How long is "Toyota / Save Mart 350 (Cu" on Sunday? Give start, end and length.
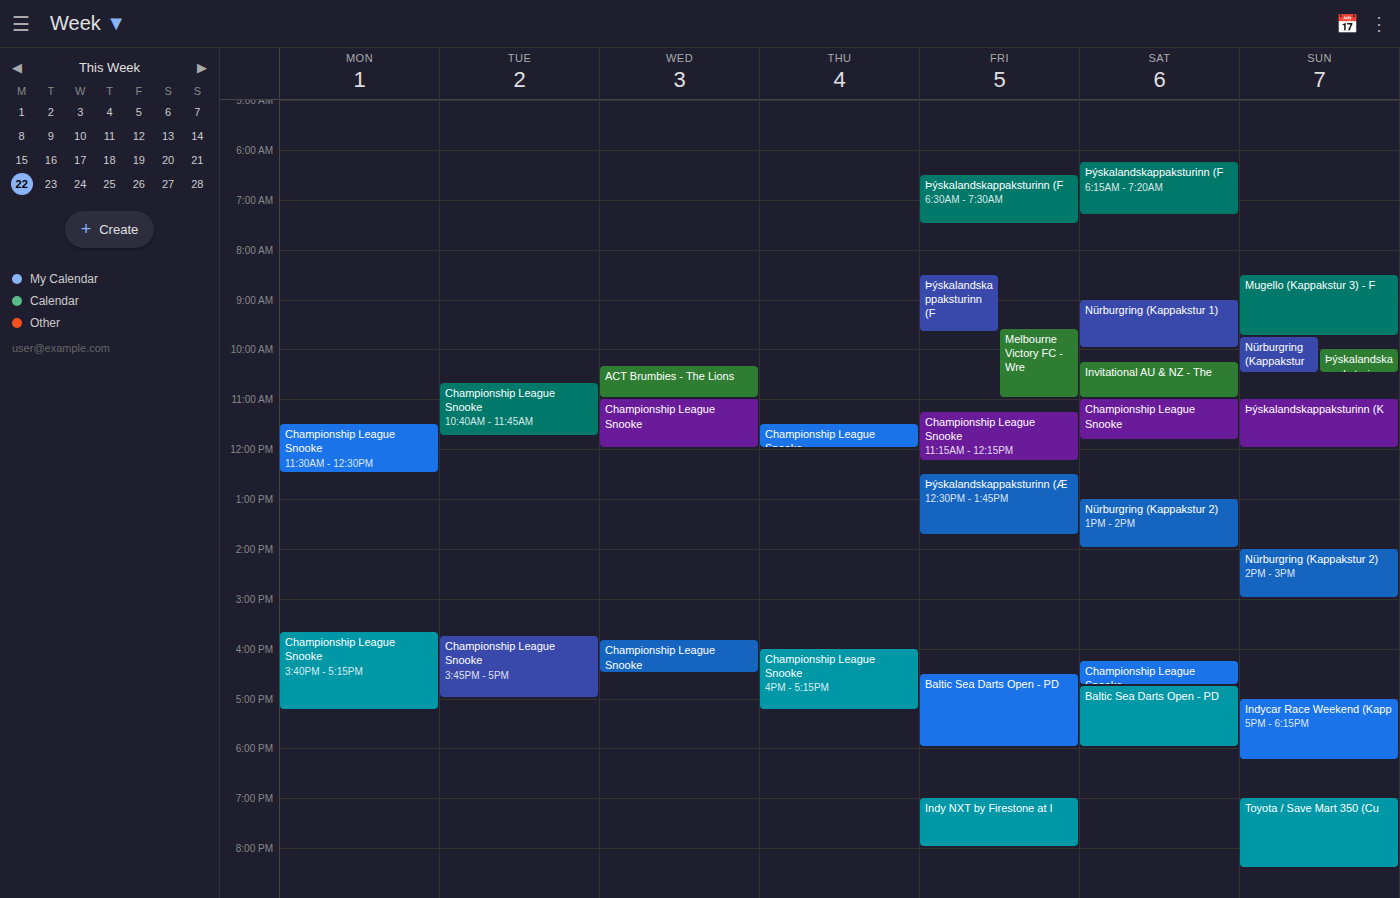
7:00 PM to 8:25 PM, 1 hour 25 minutes